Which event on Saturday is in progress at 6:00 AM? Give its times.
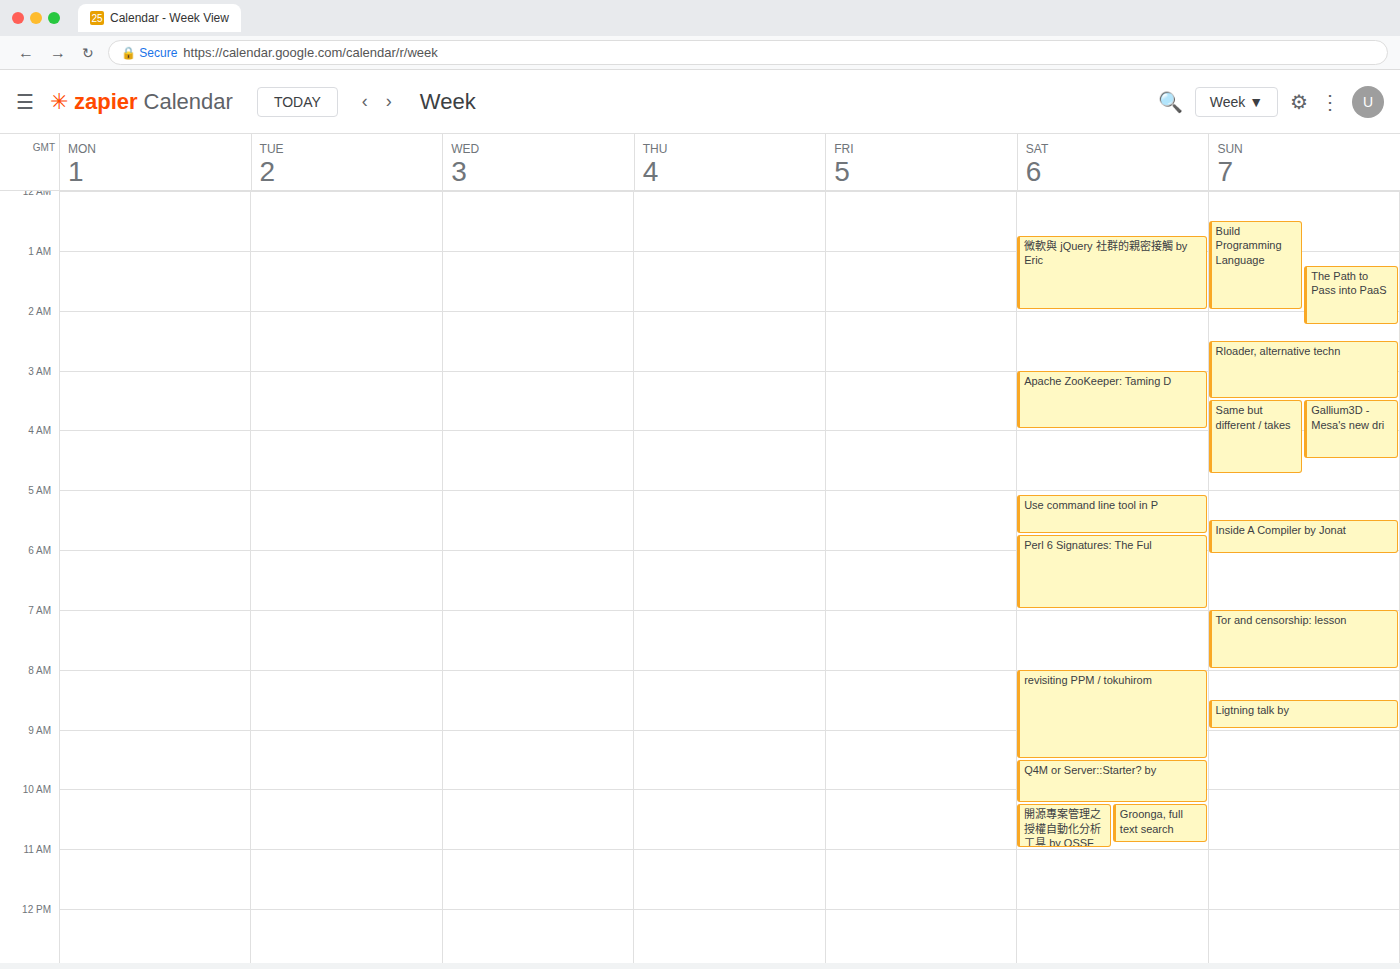
"Perl 6 Signatures: The Ful", 5:45 AM to 7:00 AM